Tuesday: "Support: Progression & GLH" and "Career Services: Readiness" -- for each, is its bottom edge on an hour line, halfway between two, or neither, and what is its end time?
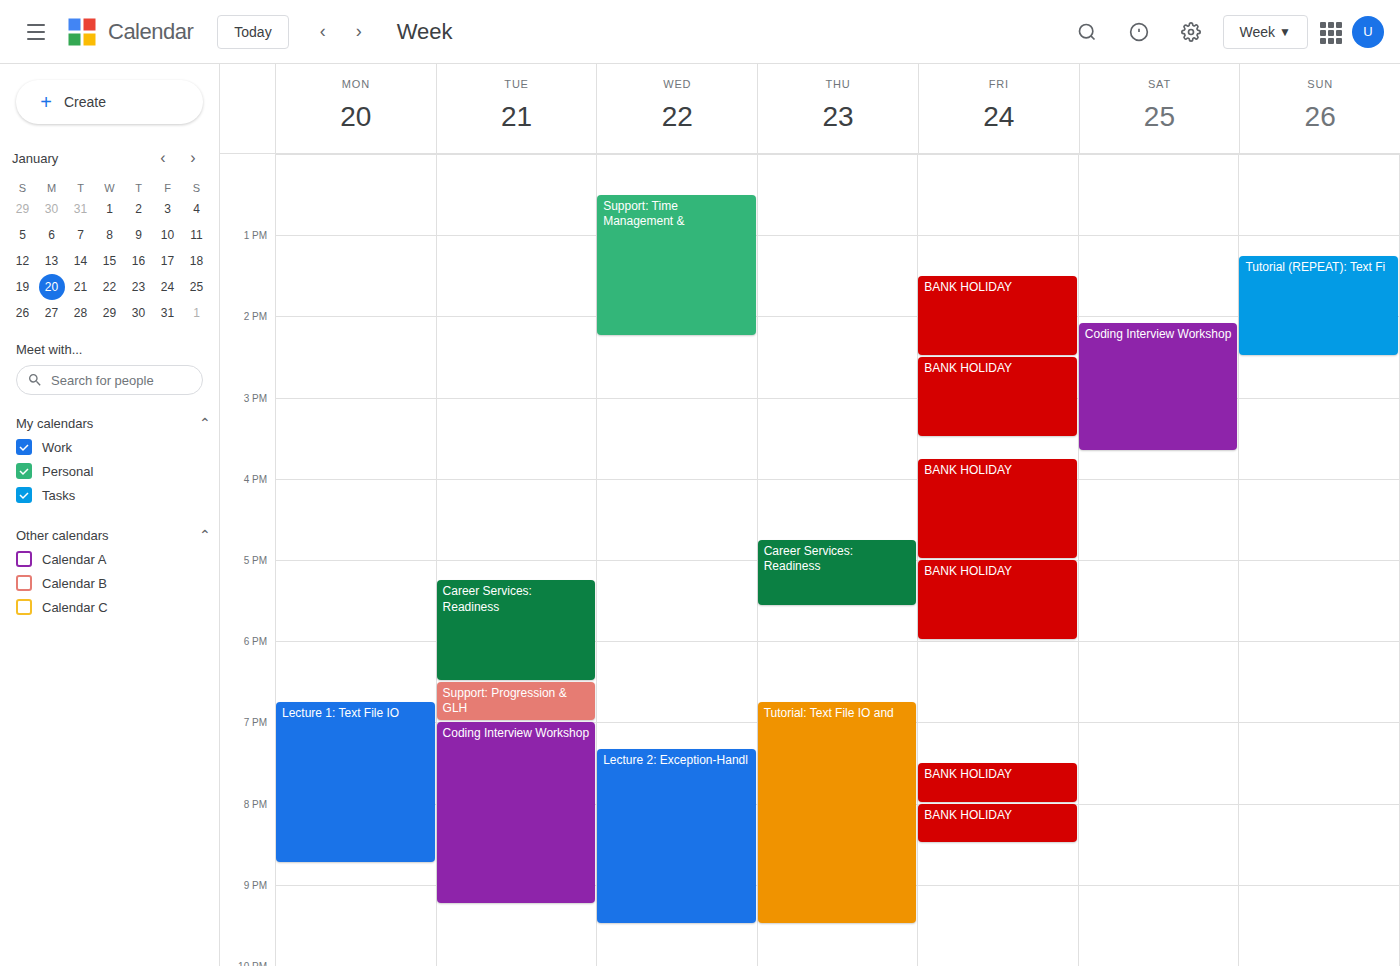
"Support: Progression & GLH": 7:00 PM, exactly on the 7 PM line. "Career Services: Readiness": 6:30 PM, halfway between the 6 PM and 7 PM lines.